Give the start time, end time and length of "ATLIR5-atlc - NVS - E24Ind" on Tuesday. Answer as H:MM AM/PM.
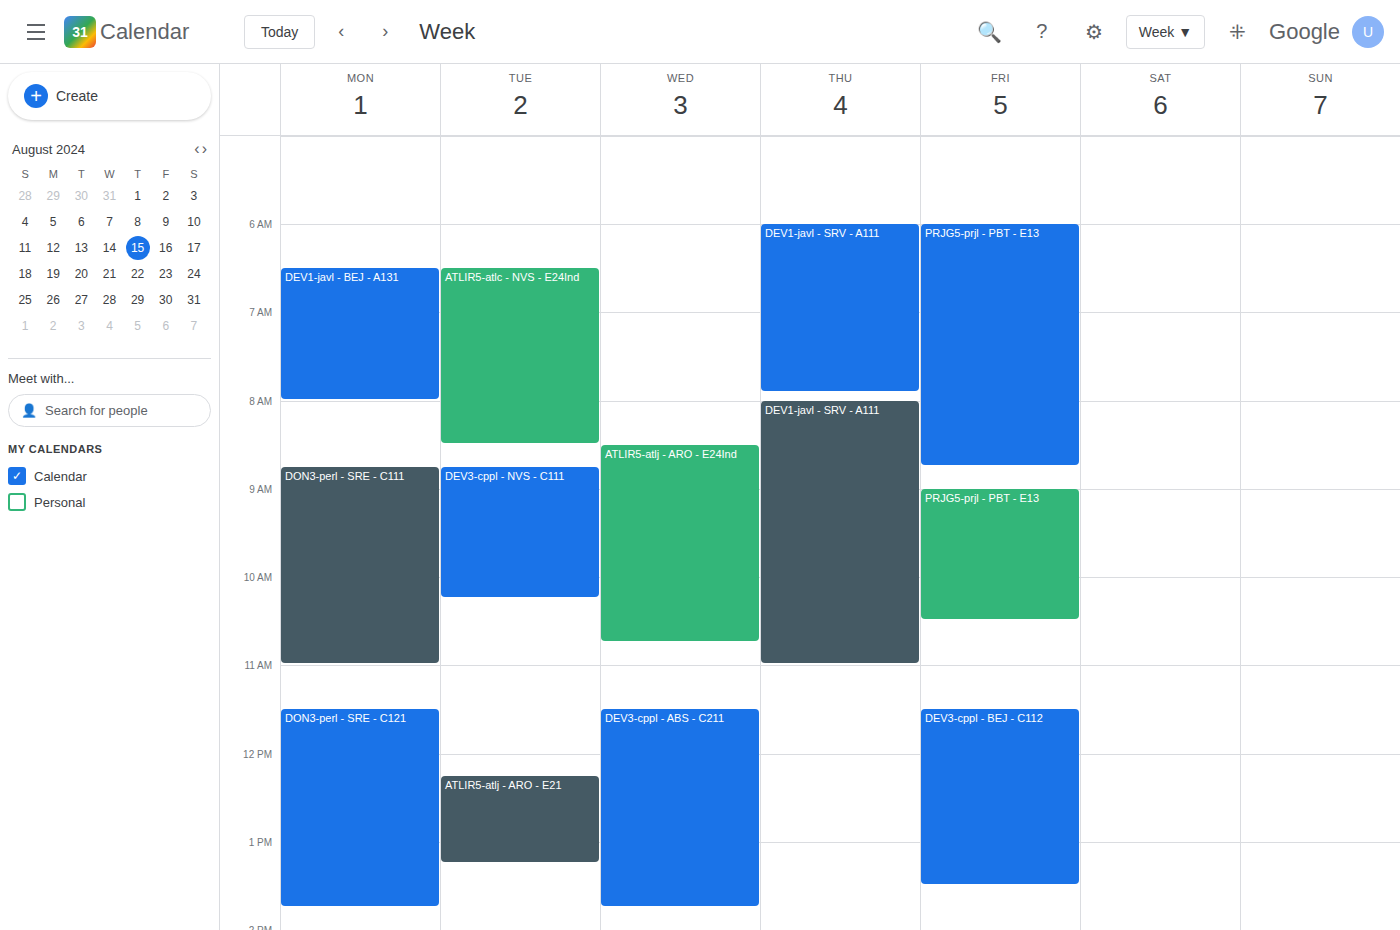
6:30 AM to 8:30 AM, 2 hours